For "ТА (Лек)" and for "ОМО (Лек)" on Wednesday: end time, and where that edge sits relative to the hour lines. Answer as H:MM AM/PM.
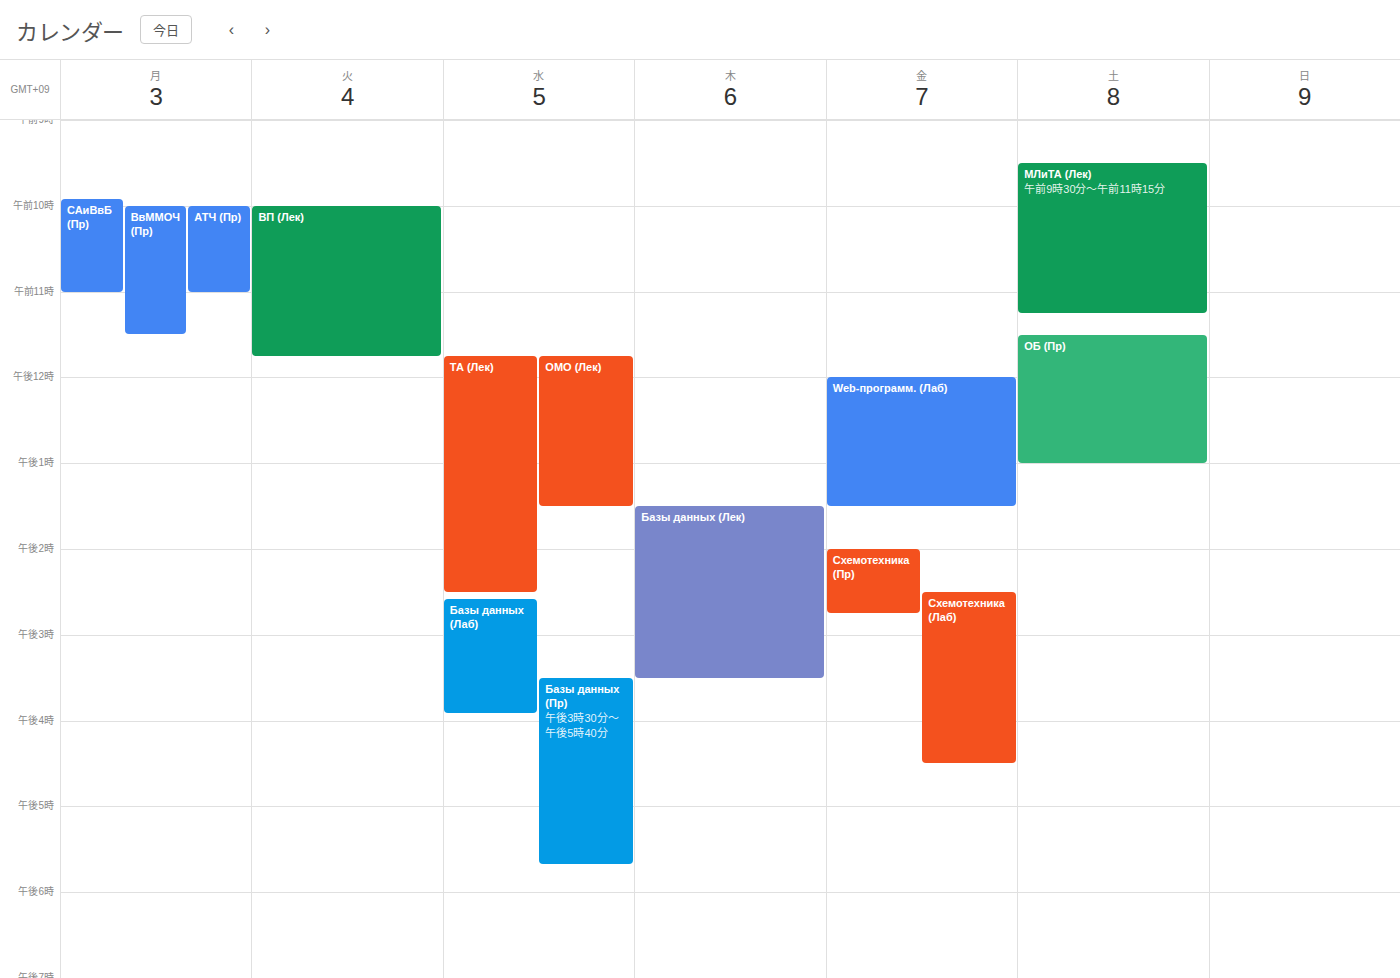
"ТА (Лек)": 2:30 PM, halfway between the 2 PM and 3 PM lines. "ОМО (Лек)": 1:30 PM, halfway between the 1 PM and 2 PM lines.